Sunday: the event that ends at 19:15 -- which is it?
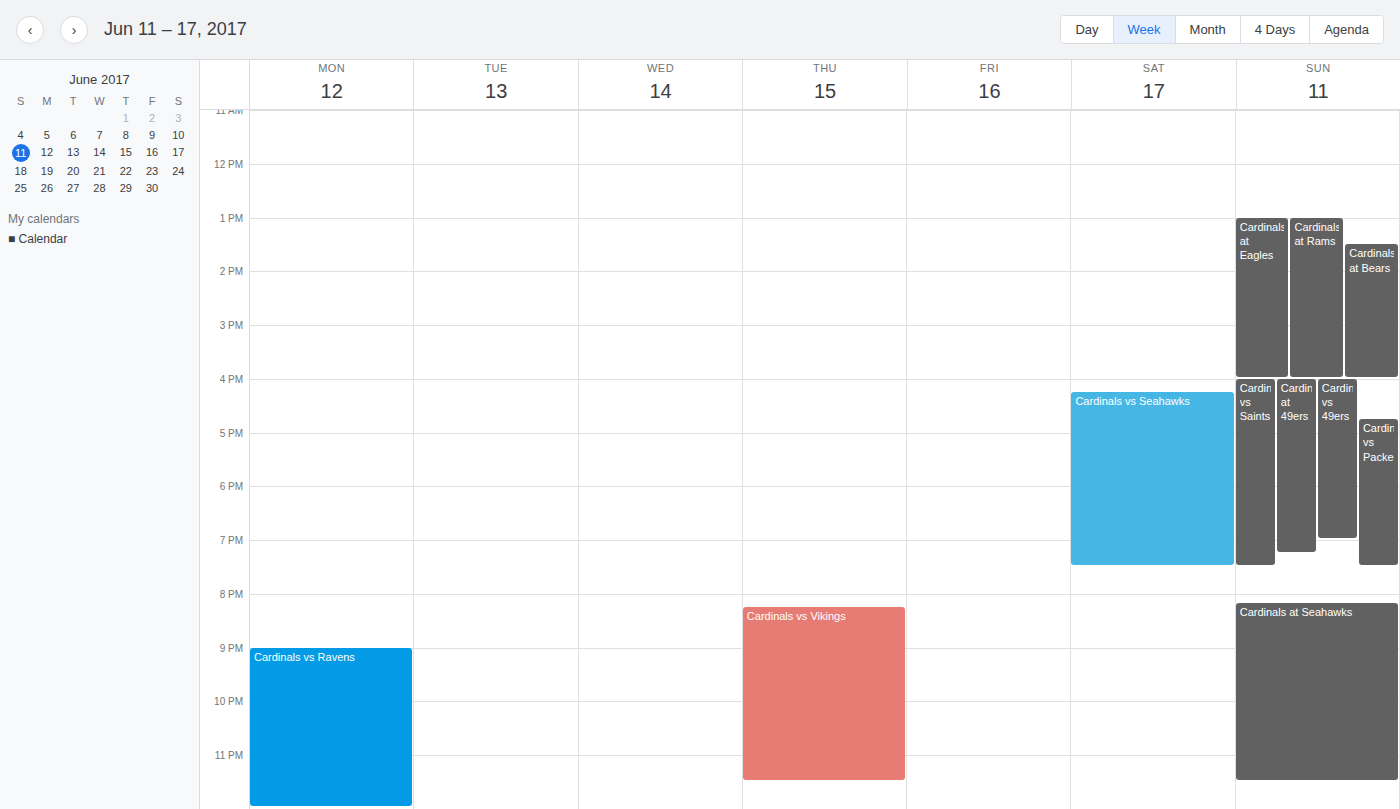
"Cardinals at 49ers"